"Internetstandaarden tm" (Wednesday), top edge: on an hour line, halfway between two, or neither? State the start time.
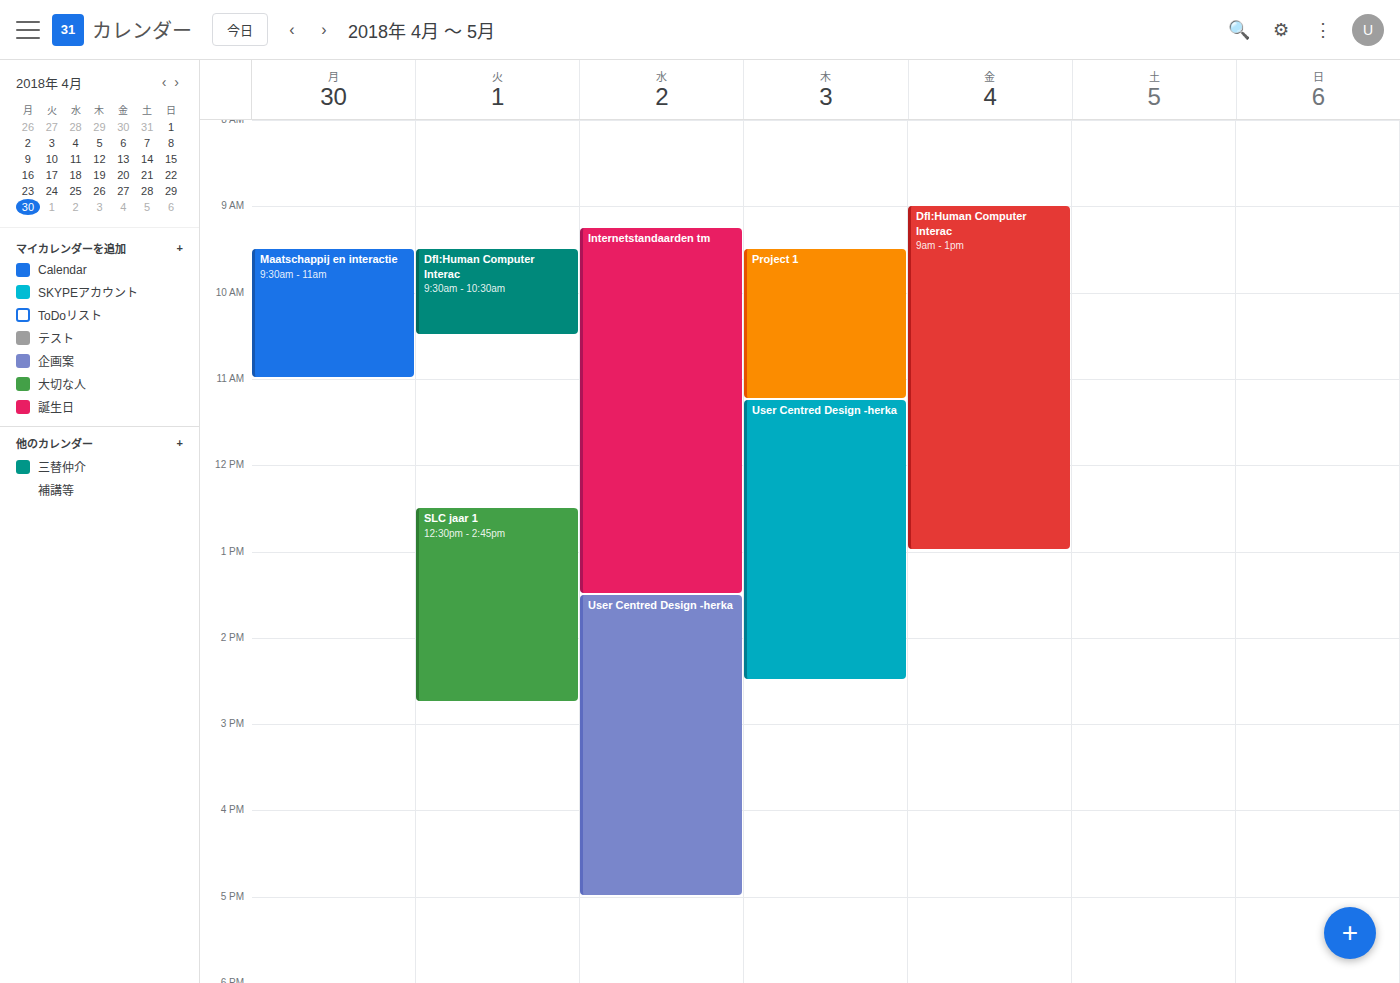
9:15 AM -- neither: a quarter of the way from the 9 AM line to the 10 AM line.